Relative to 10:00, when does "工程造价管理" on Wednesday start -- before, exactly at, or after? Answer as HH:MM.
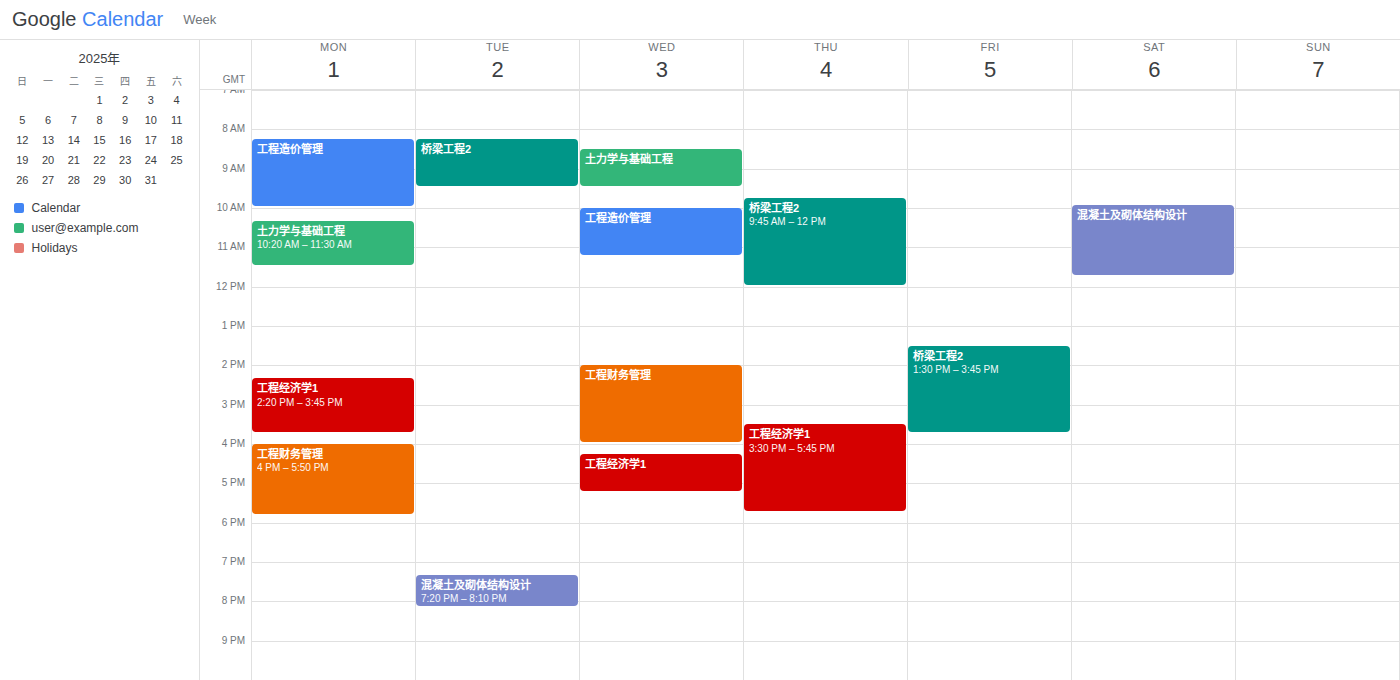
10:00 -- exactly at 10:00, on the 10:00 line.